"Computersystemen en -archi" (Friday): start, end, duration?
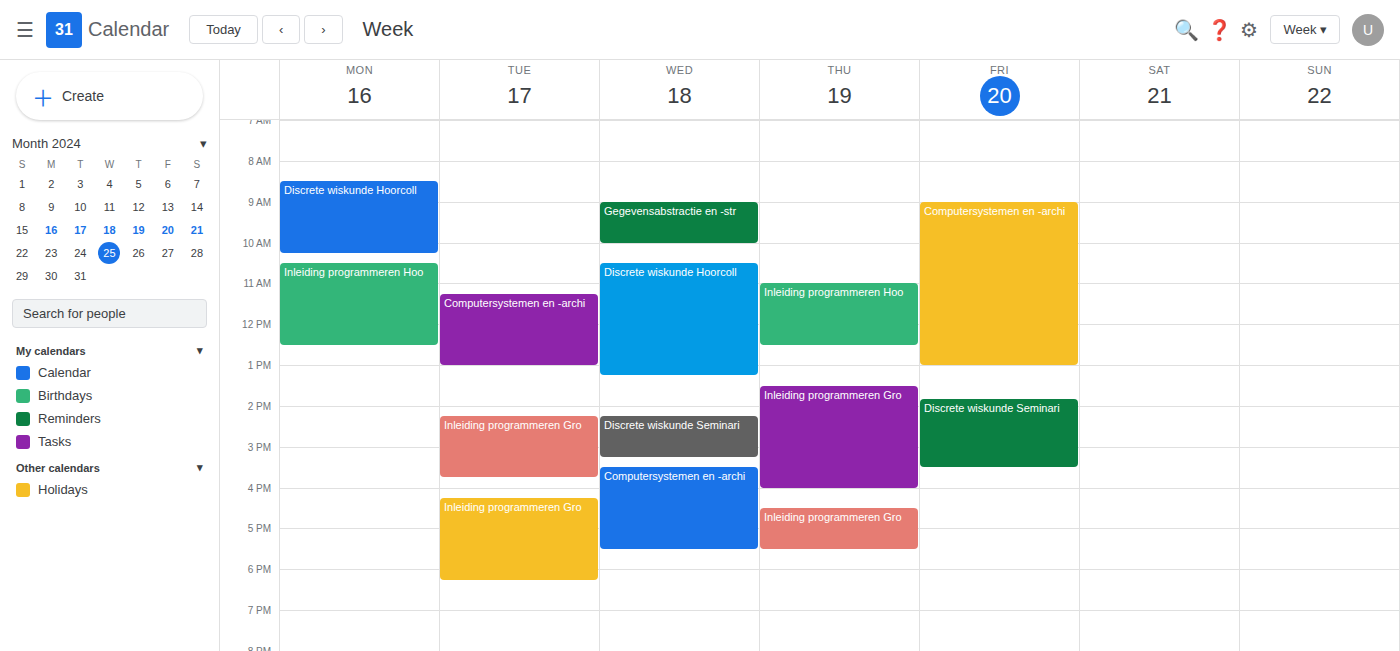
09:00 to 13:00, 4 hours